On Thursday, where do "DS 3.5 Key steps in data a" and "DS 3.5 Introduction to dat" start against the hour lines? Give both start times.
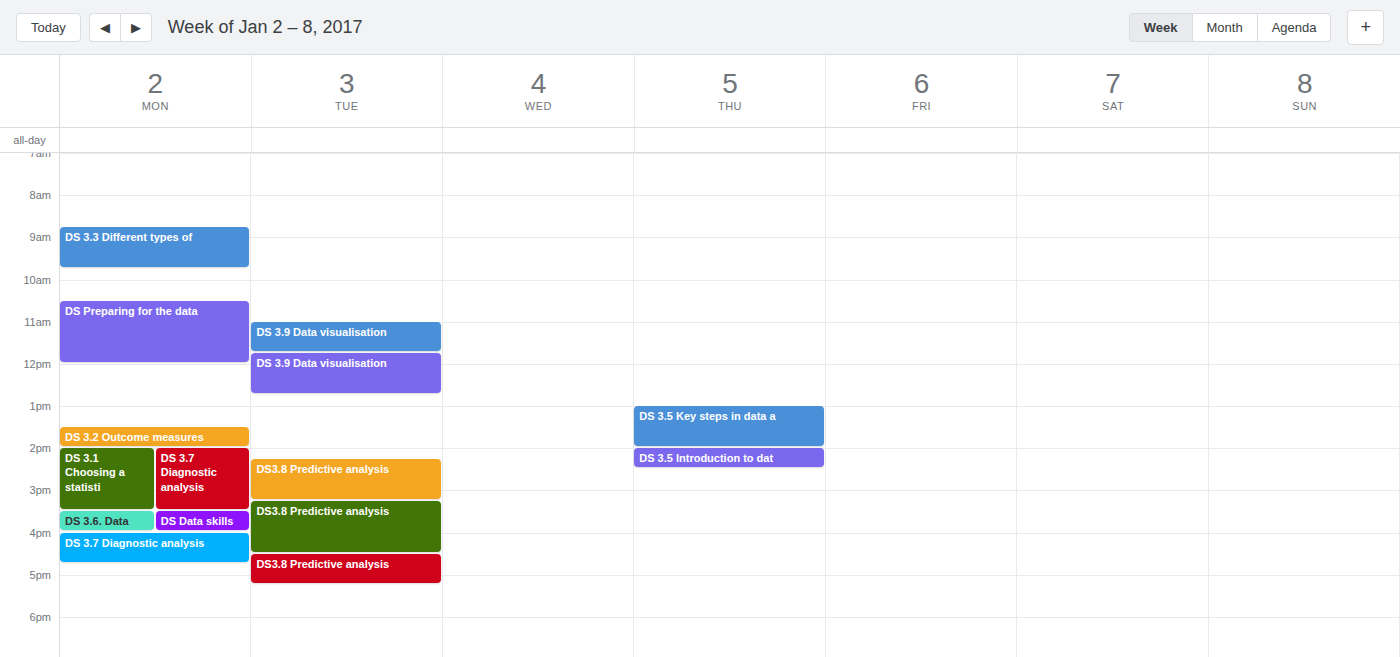
"DS 3.5 Key steps in data a": 1:00 PM, exactly on the 1 PM line. "DS 3.5 Introduction to dat": 2:00 PM, exactly on the 2 PM line.